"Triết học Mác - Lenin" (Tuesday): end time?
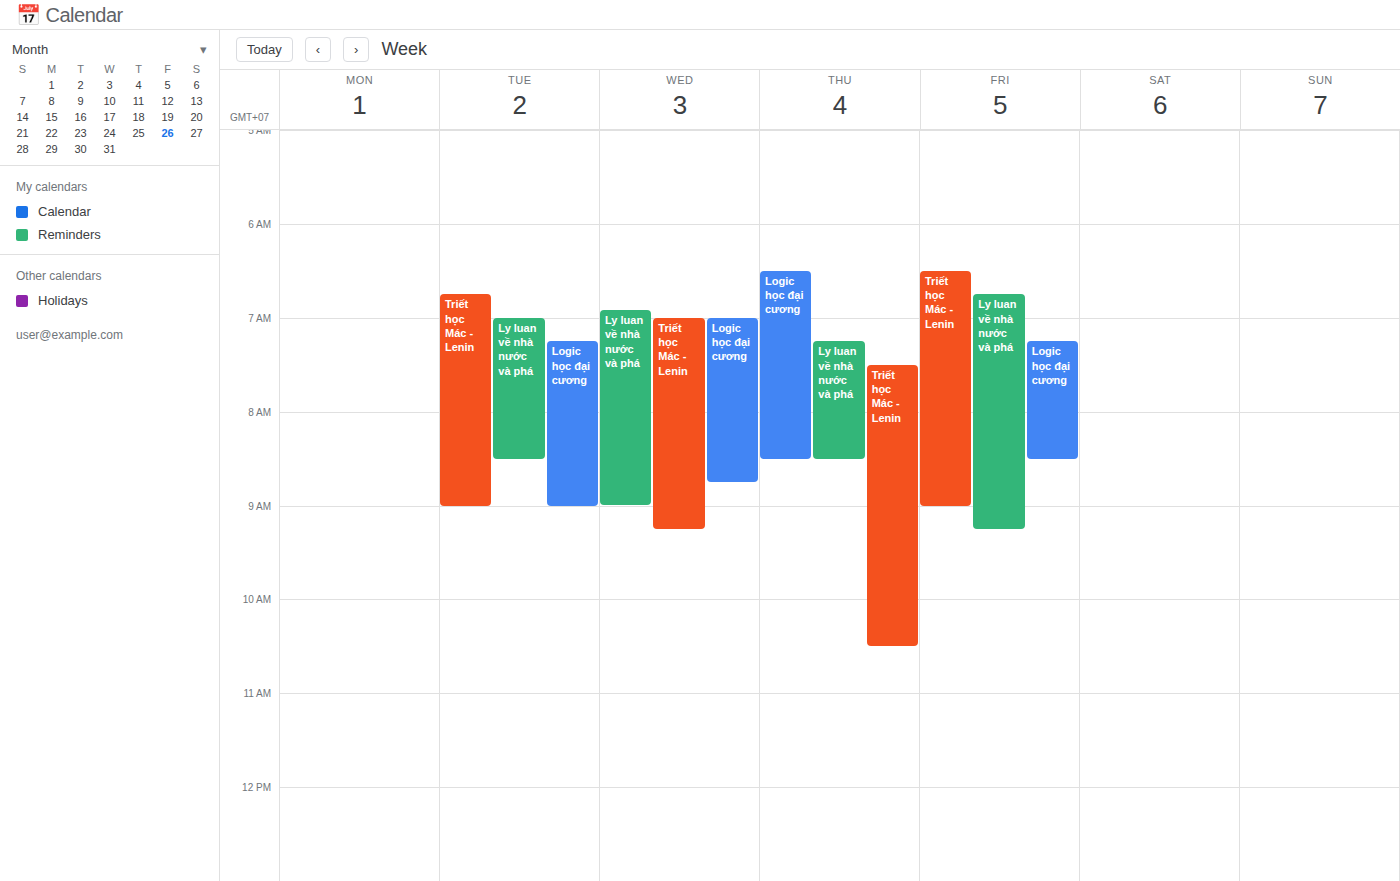
09:00